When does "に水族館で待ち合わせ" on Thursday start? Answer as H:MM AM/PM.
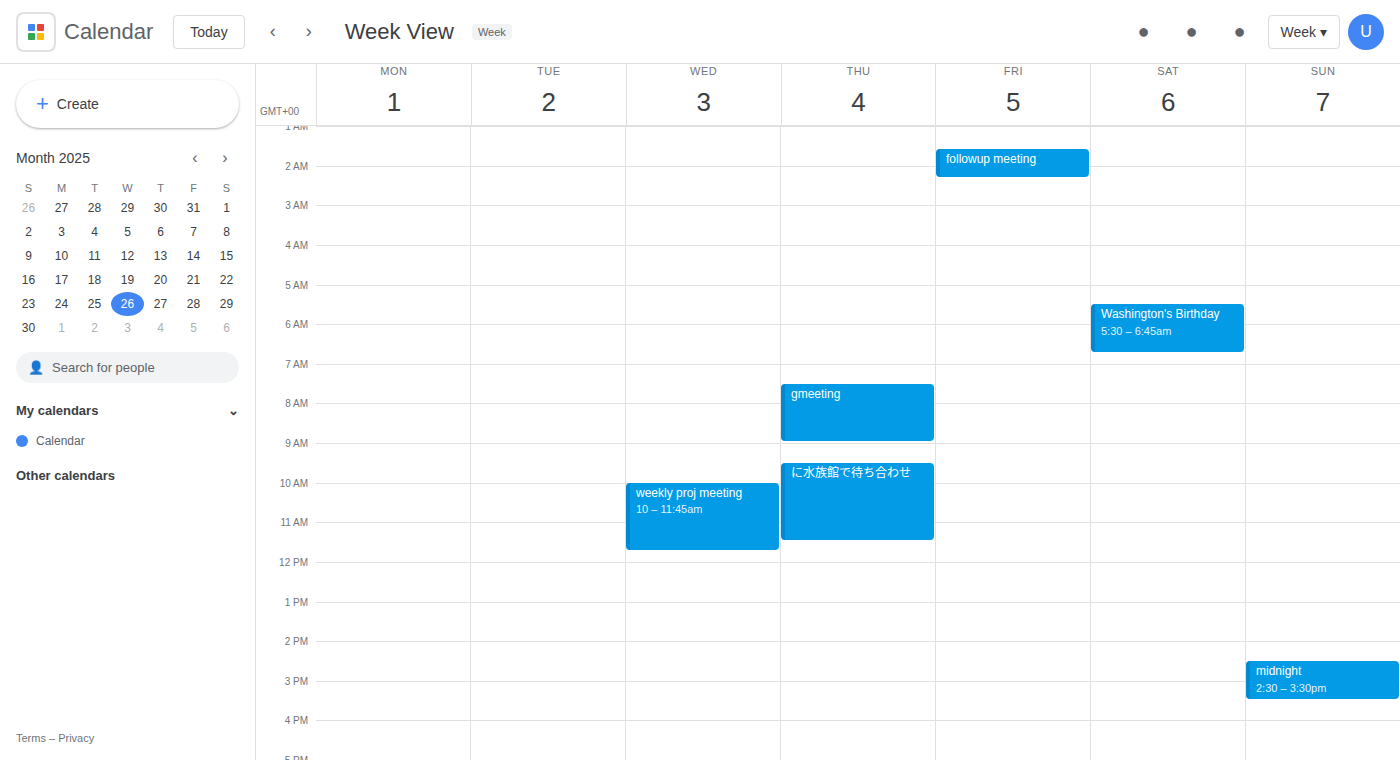
9:30 AM